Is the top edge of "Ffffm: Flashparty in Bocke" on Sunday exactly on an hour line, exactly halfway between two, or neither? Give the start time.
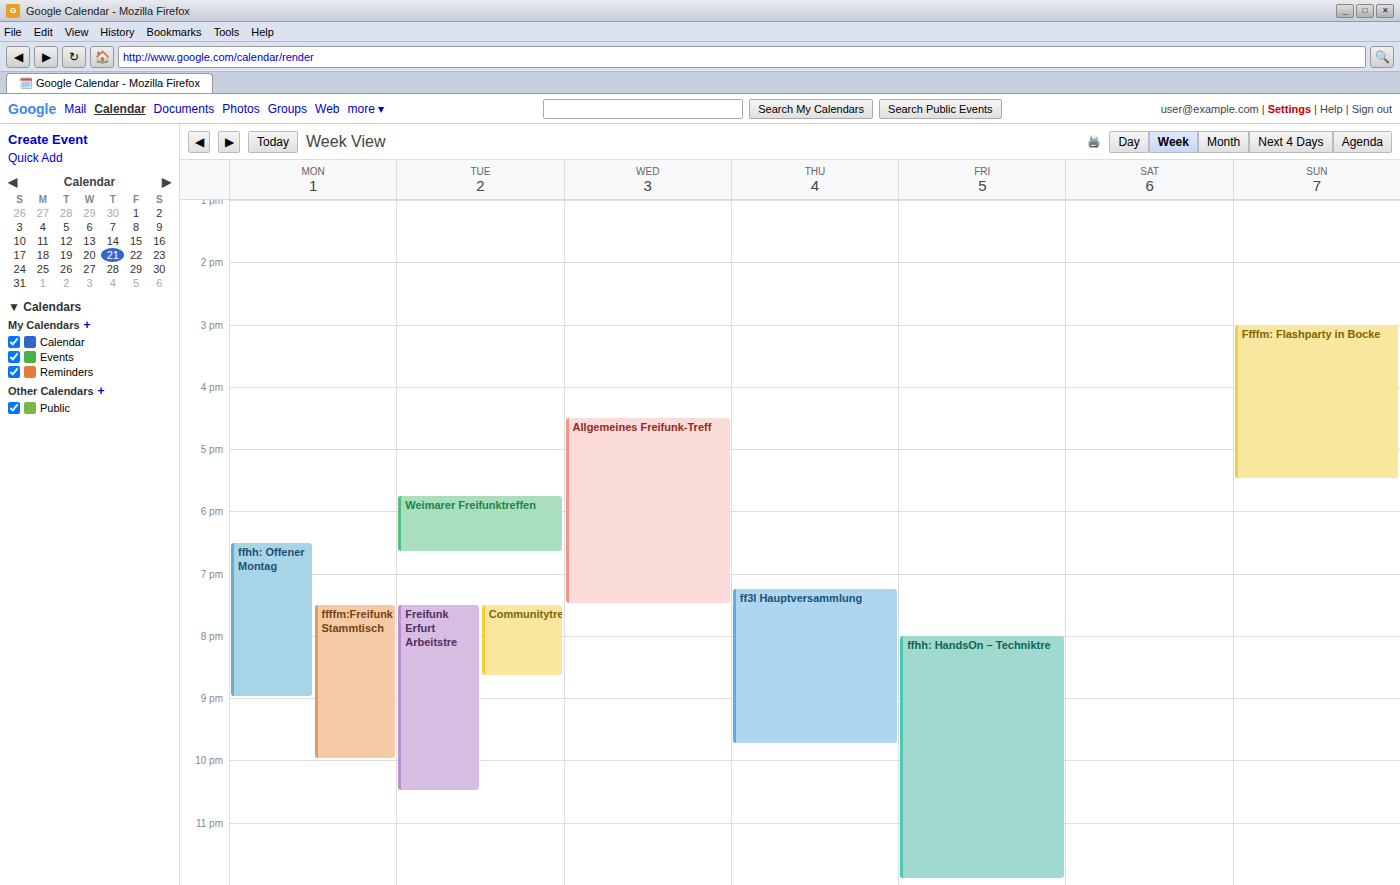
3:00 PM -- exactly on the 3 PM line.